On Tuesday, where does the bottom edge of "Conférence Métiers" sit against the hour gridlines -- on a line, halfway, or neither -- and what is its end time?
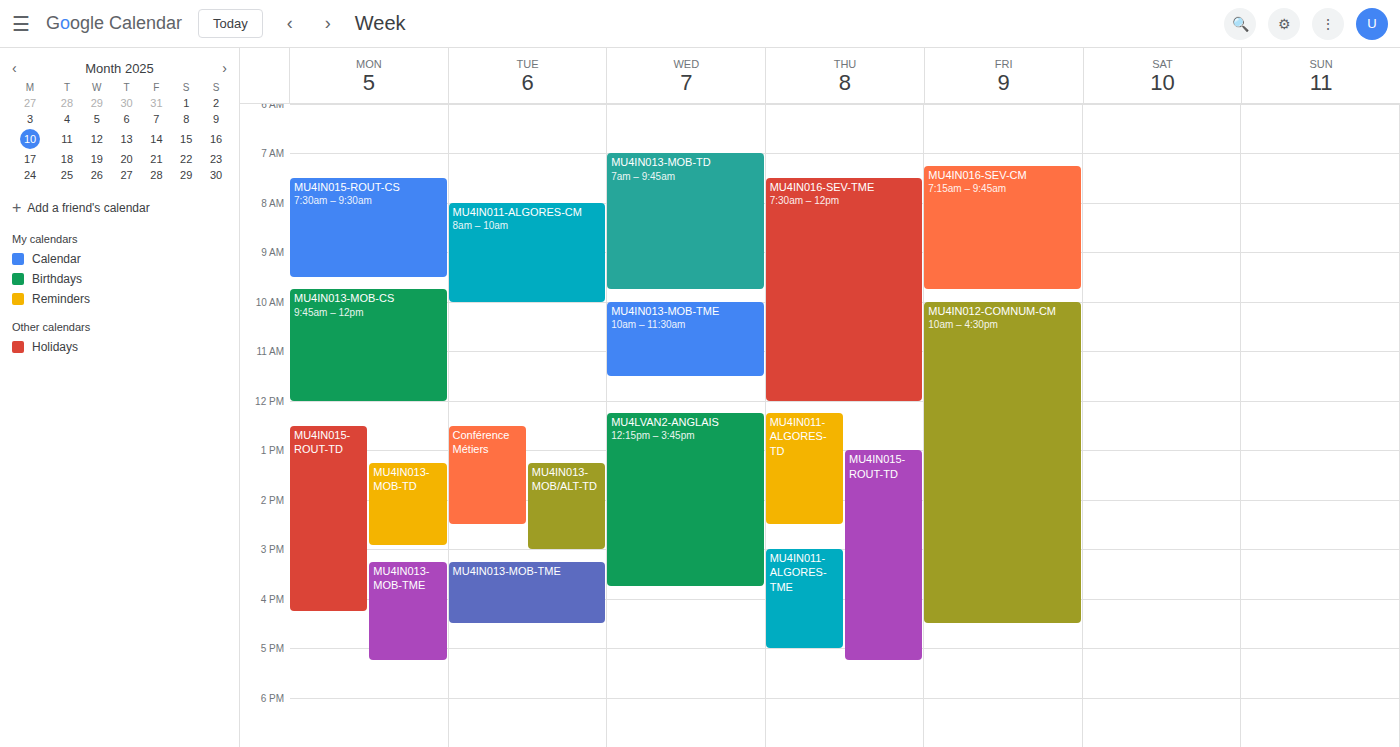
2:30 PM -- halfway between the 2 PM and 3 PM lines.